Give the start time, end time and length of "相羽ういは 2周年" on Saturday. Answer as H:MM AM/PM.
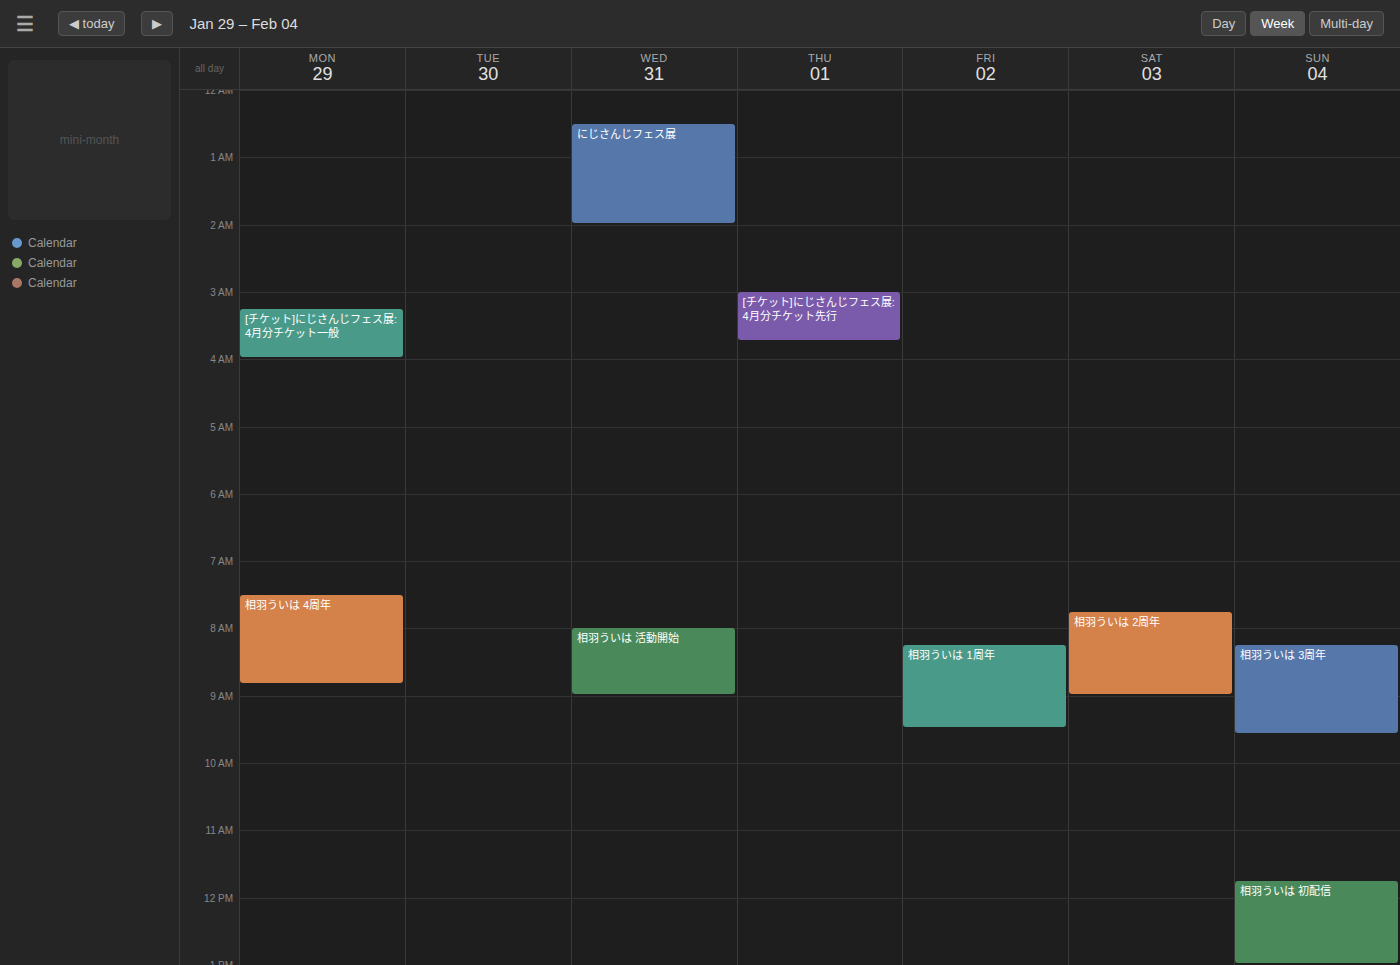
7:45 AM to 9:00 AM, 1 hour 15 minutes